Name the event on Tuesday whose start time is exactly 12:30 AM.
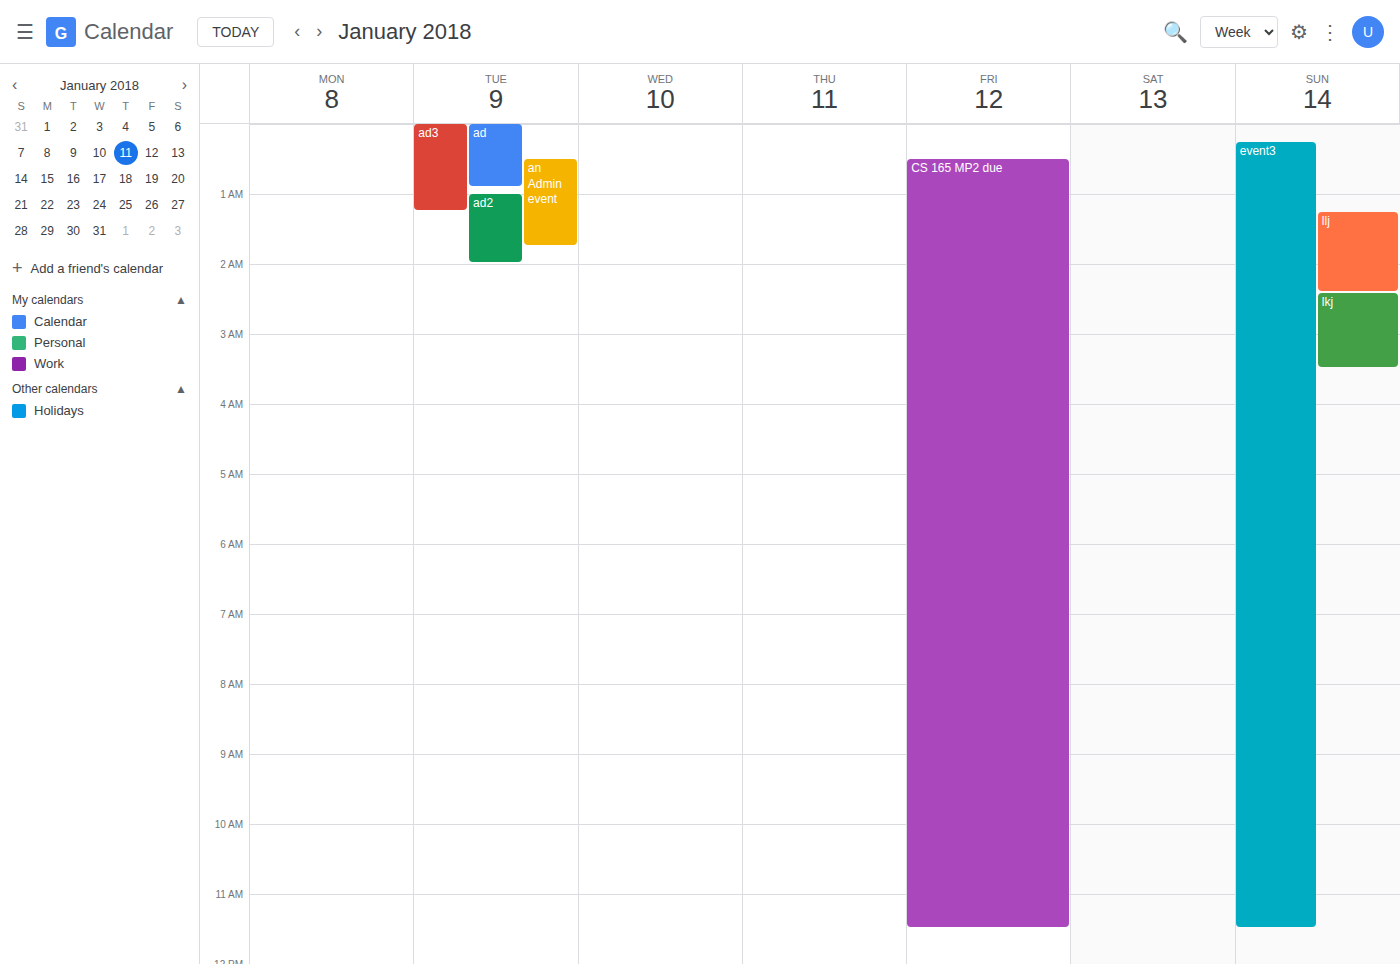
"an Admin event"